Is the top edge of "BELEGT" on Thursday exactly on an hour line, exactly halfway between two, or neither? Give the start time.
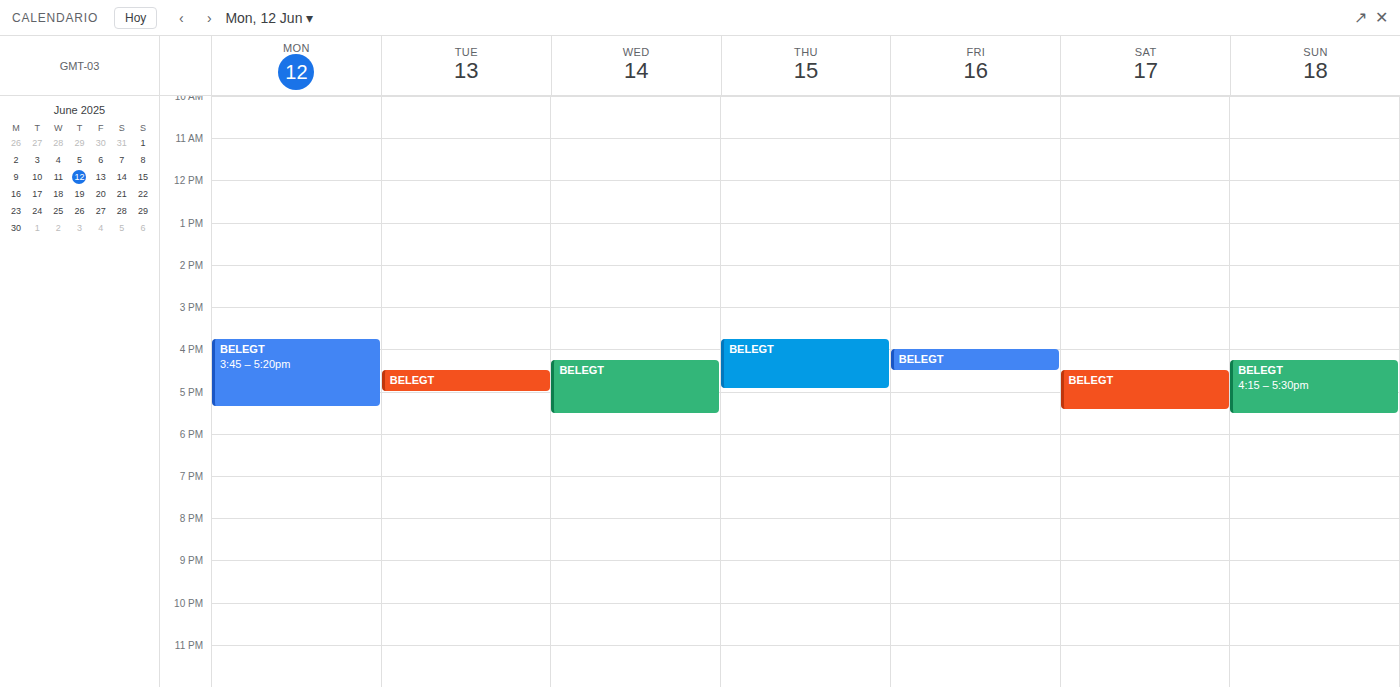
3:45 PM -- neither: three quarters of the way from the 3 PM line to the 4 PM line.